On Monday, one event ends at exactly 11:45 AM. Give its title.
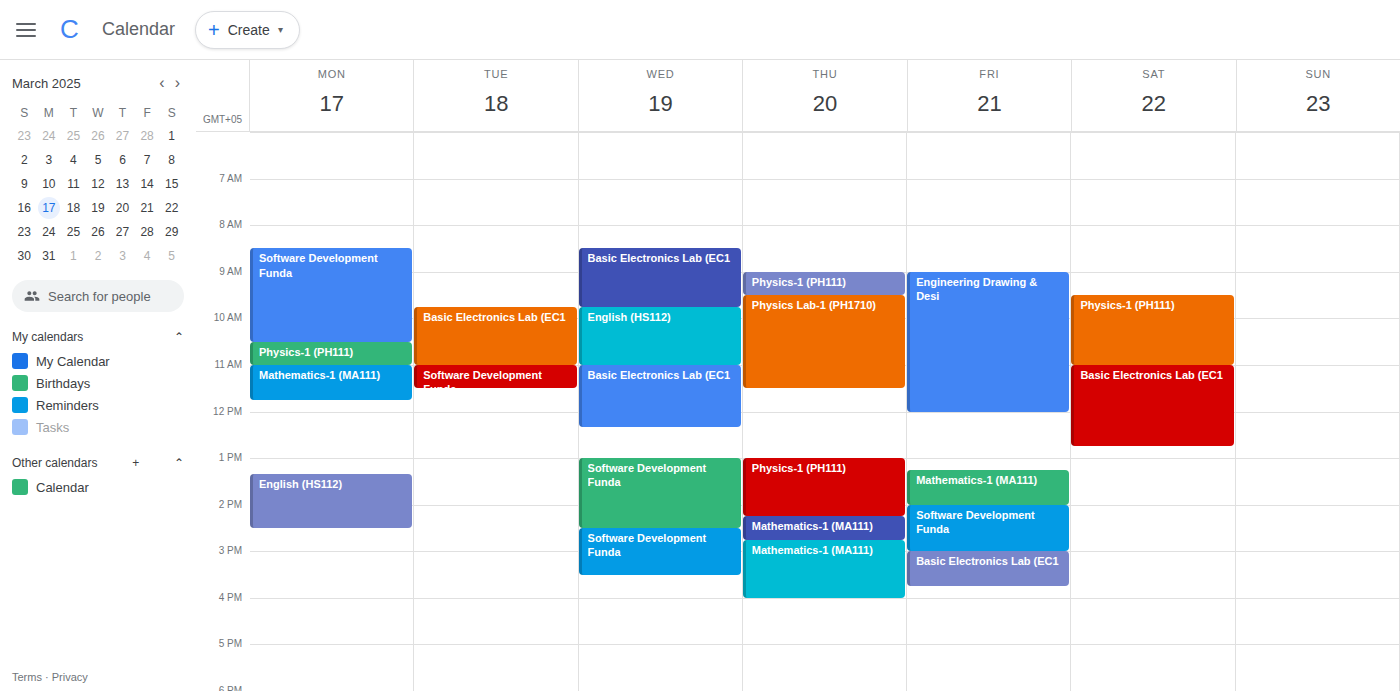
"Mathematics-1 (MA111)"